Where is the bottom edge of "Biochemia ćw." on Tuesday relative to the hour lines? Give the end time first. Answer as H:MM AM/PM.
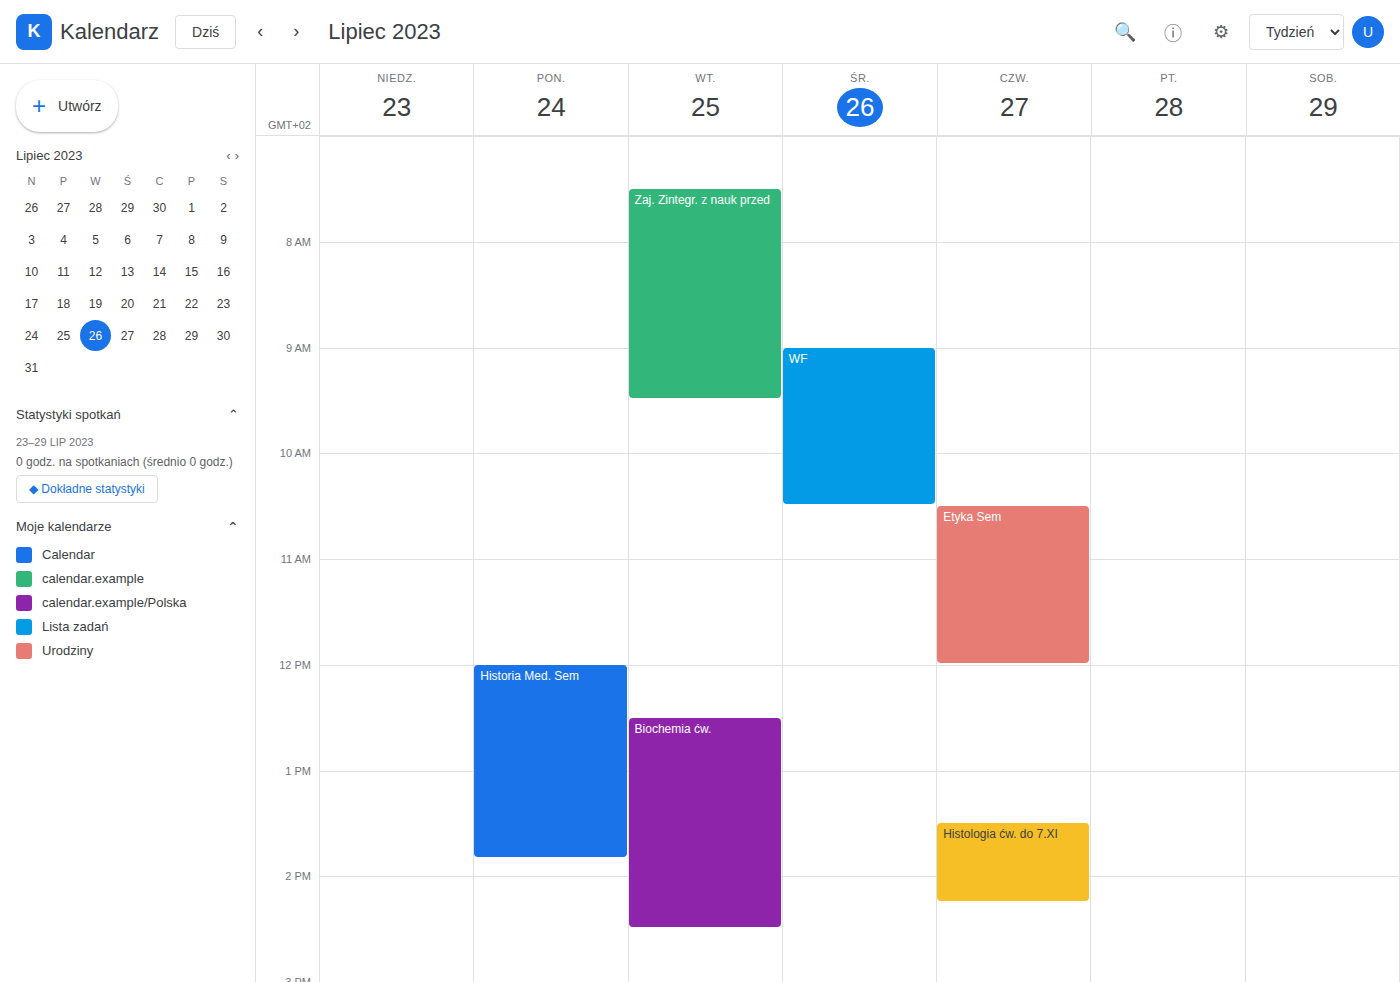
2:30 PM -- halfway between the 2 PM and 3 PM lines.